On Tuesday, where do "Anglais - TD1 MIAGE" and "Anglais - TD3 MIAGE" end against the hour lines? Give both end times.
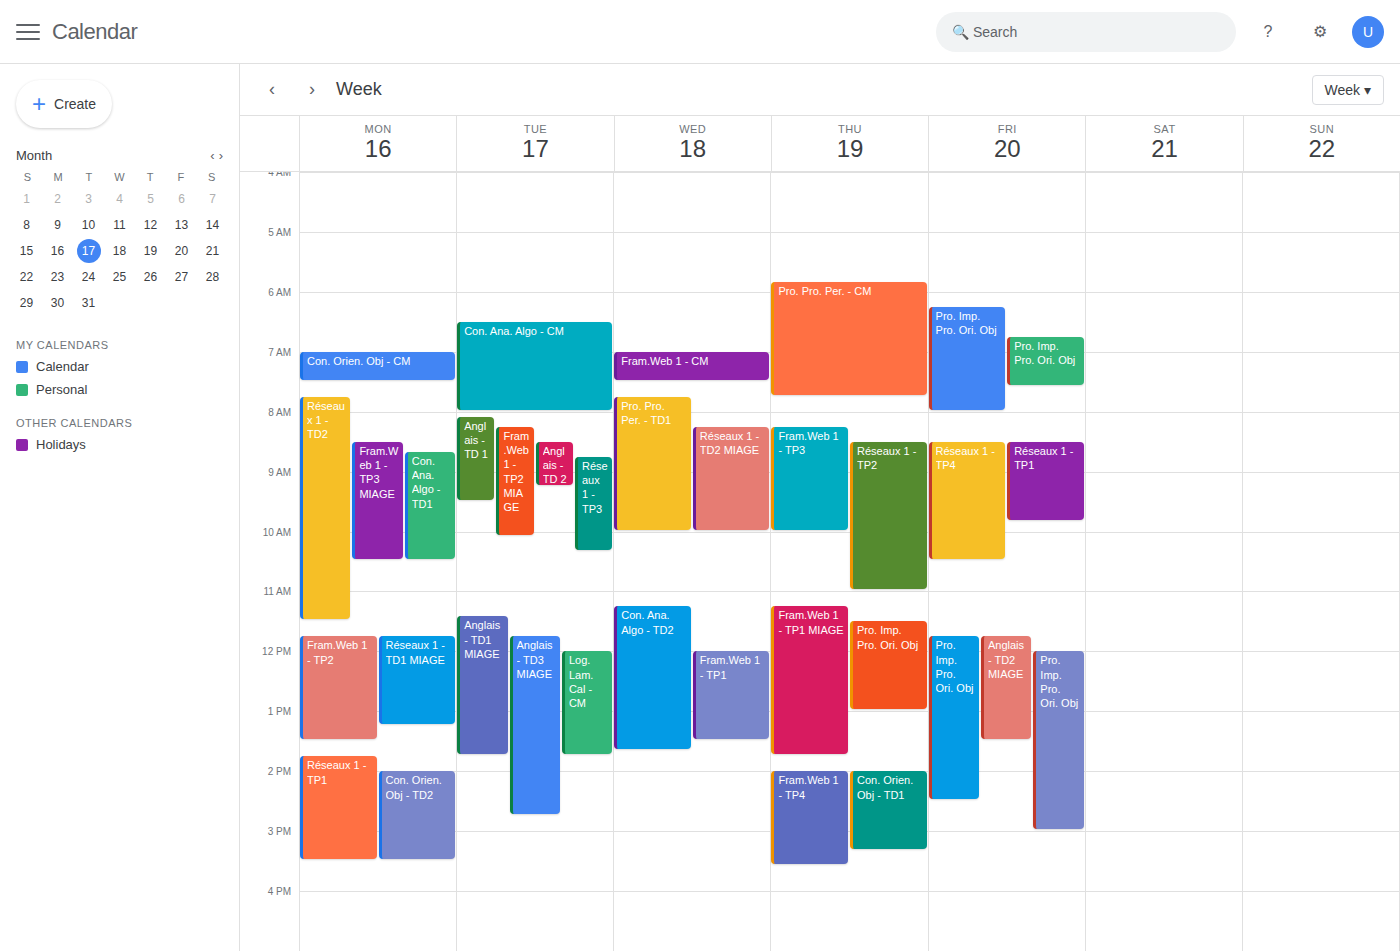
"Anglais - TD1 MIAGE": 1:45 PM, neither: three quarters of the way from the 1 PM line to the 2 PM line. "Anglais - TD3 MIAGE": 2:45 PM, neither: three quarters of the way from the 2 PM line to the 3 PM line.